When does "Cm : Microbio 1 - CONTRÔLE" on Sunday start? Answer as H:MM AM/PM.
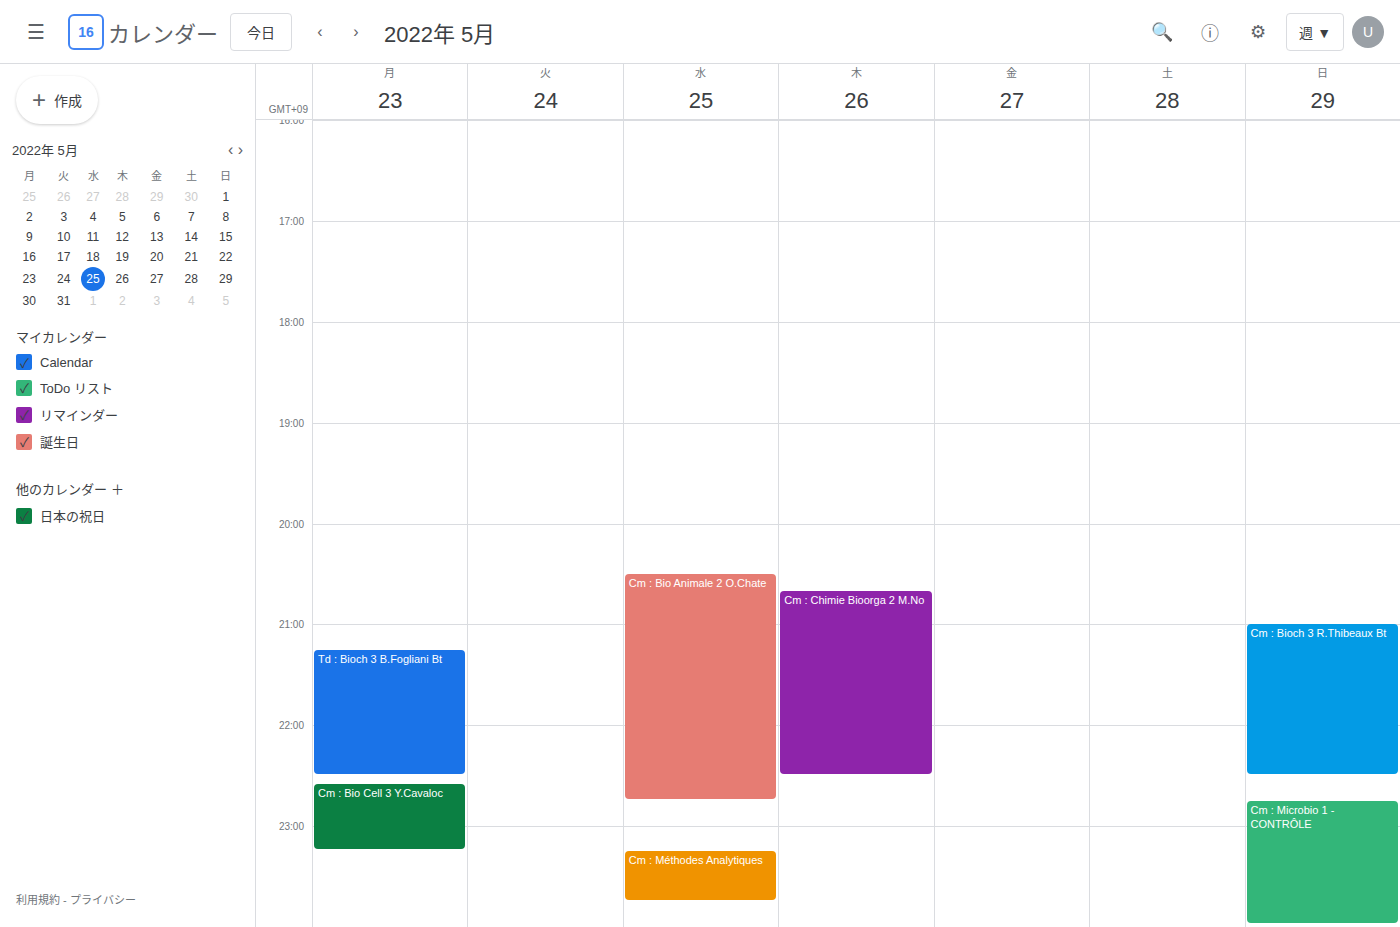
10:45 PM